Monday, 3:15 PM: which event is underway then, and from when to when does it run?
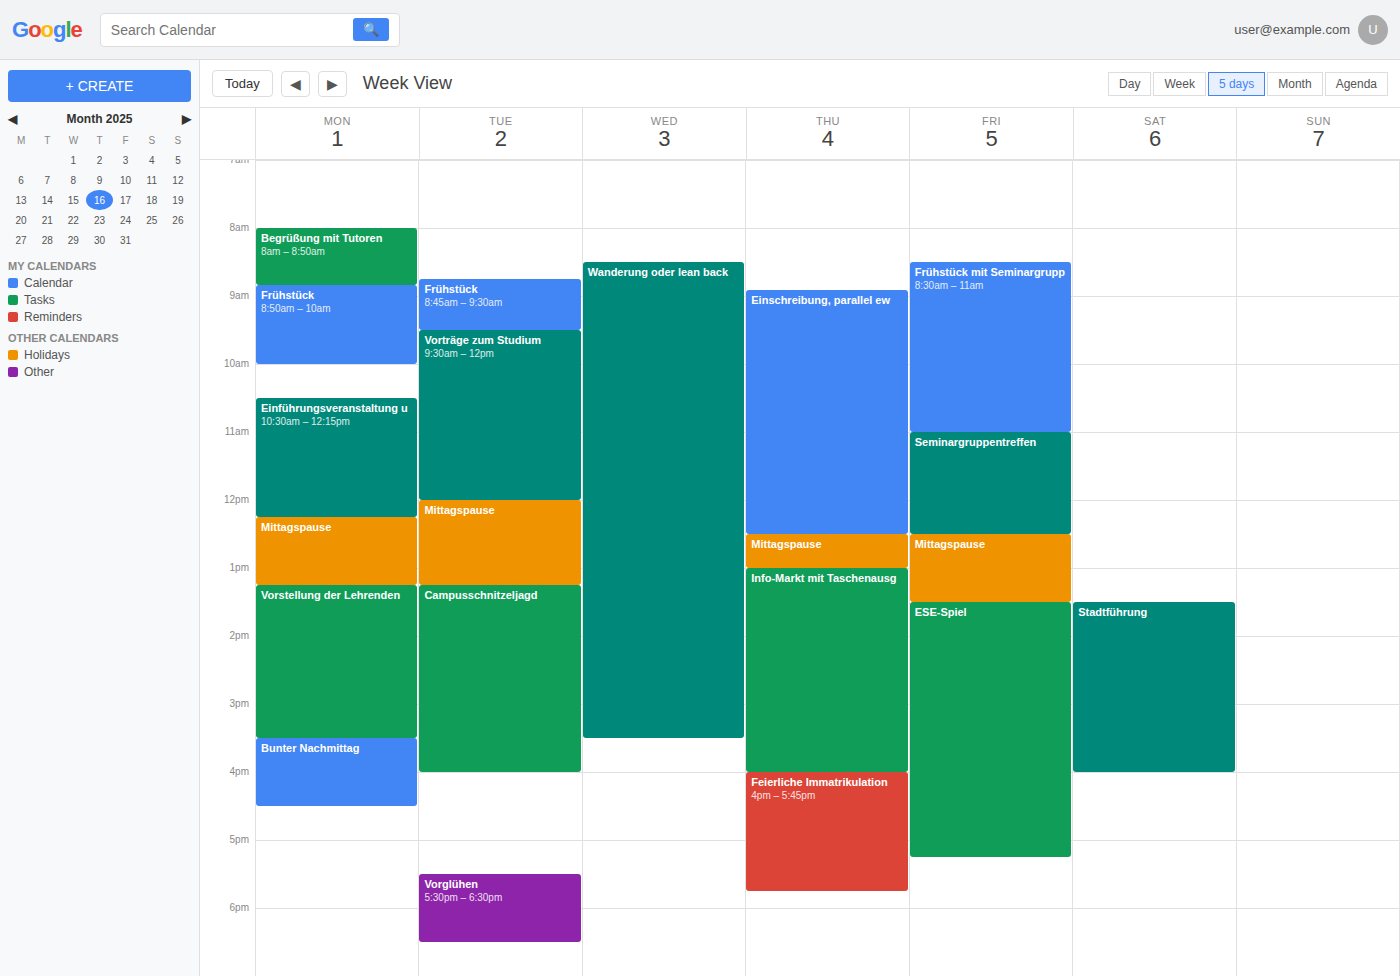
"Vorstellung der Lehrenden", 1:15 PM to 3:30 PM